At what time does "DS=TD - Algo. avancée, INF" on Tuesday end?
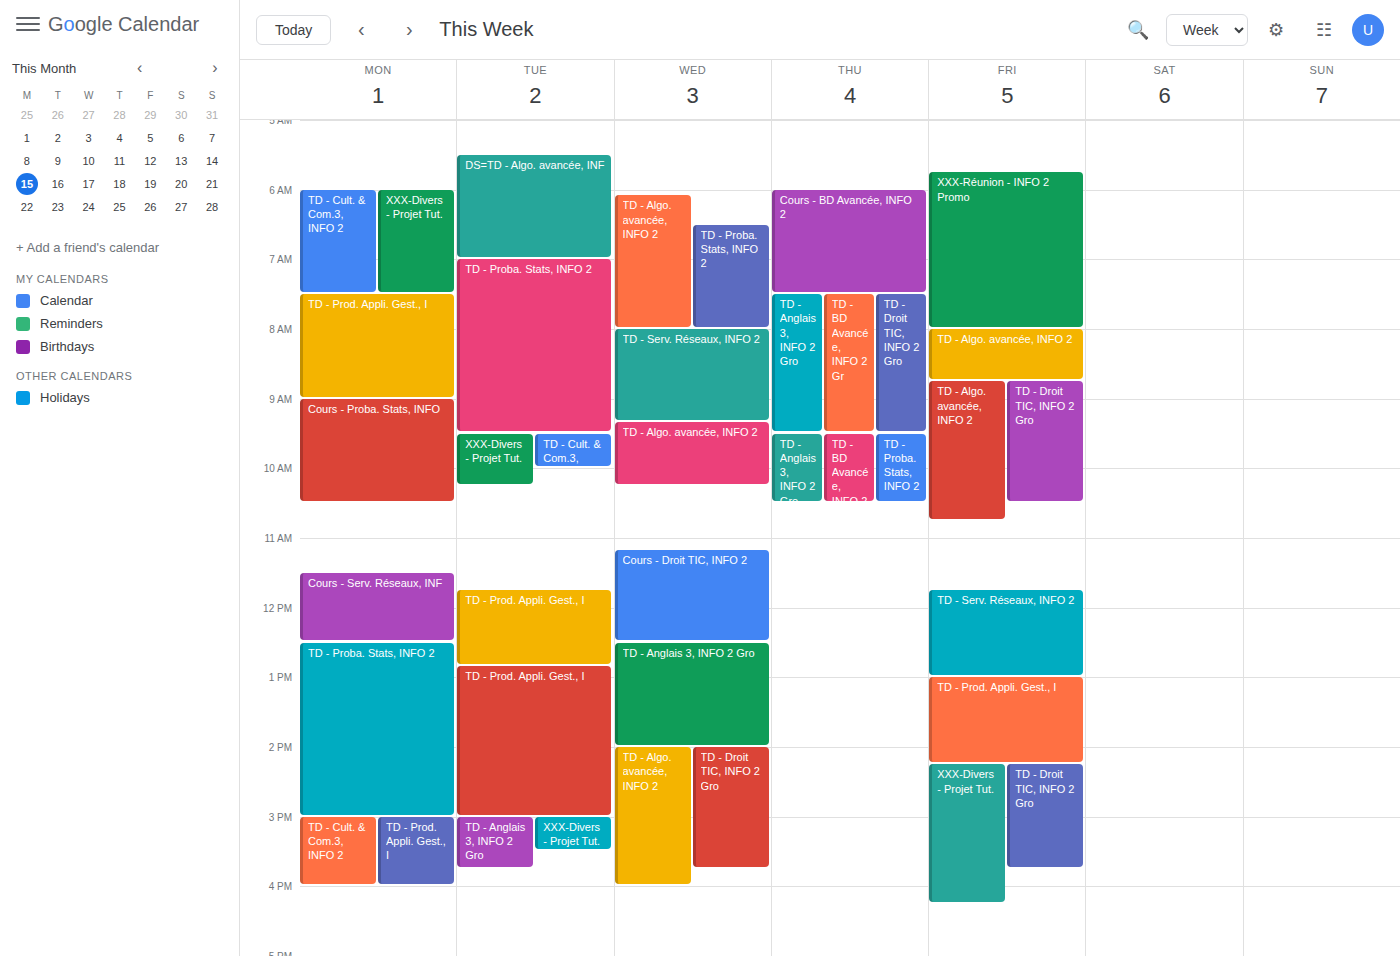
07:00